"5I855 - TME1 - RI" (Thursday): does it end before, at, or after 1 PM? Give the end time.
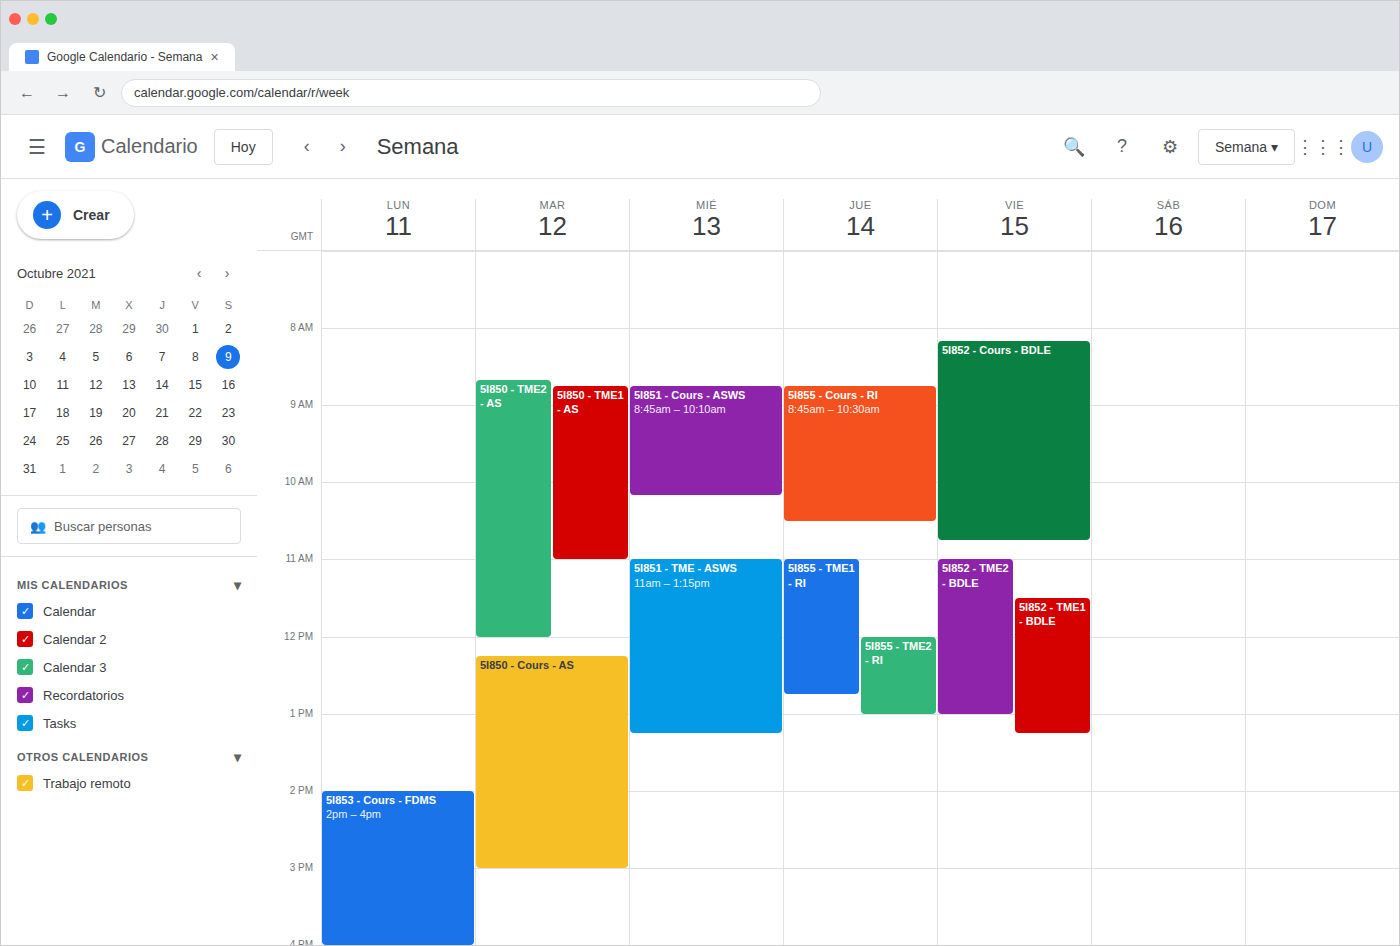
12:45 PM -- before 1 PM, 15 minutes above the 1 PM line.